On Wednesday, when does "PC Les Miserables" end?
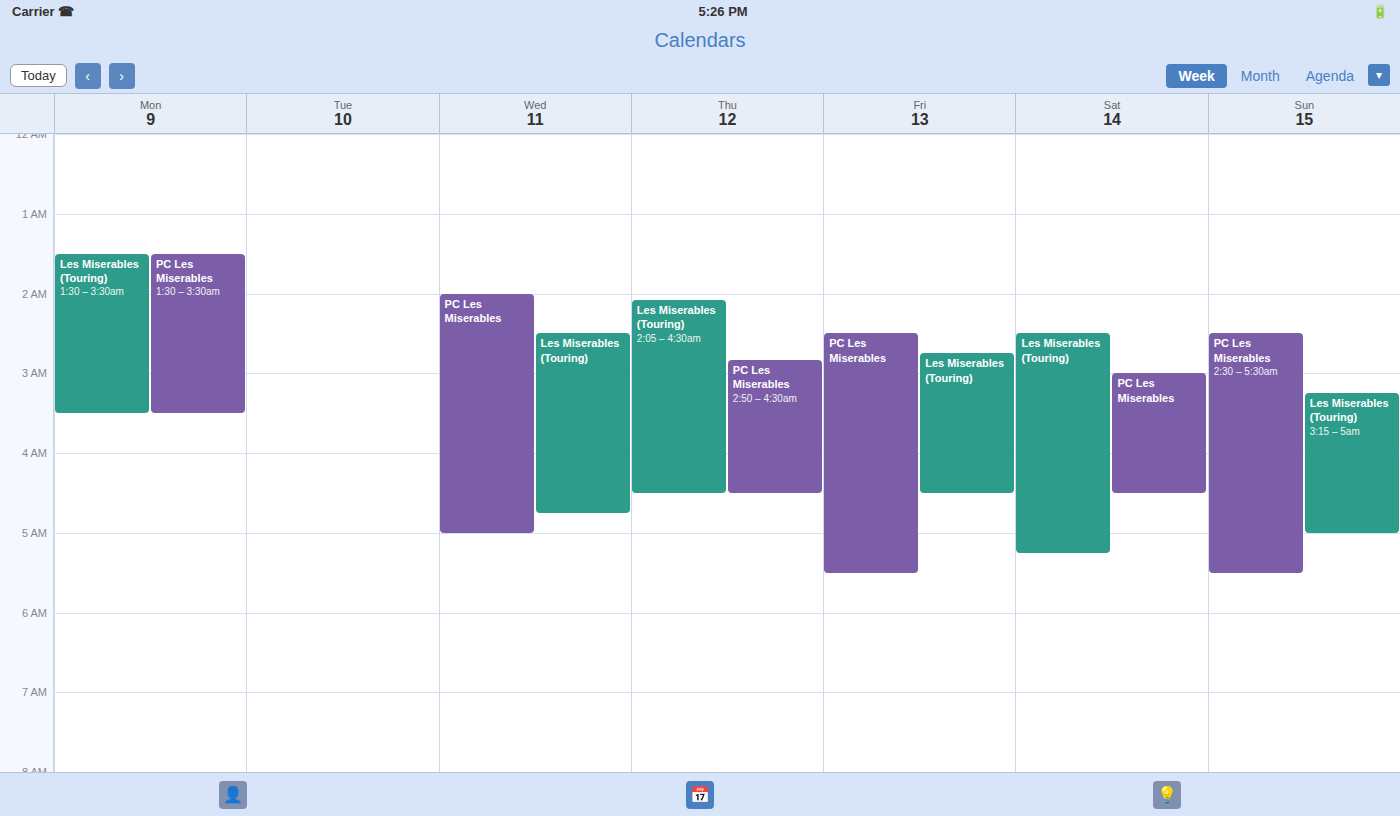
05:00